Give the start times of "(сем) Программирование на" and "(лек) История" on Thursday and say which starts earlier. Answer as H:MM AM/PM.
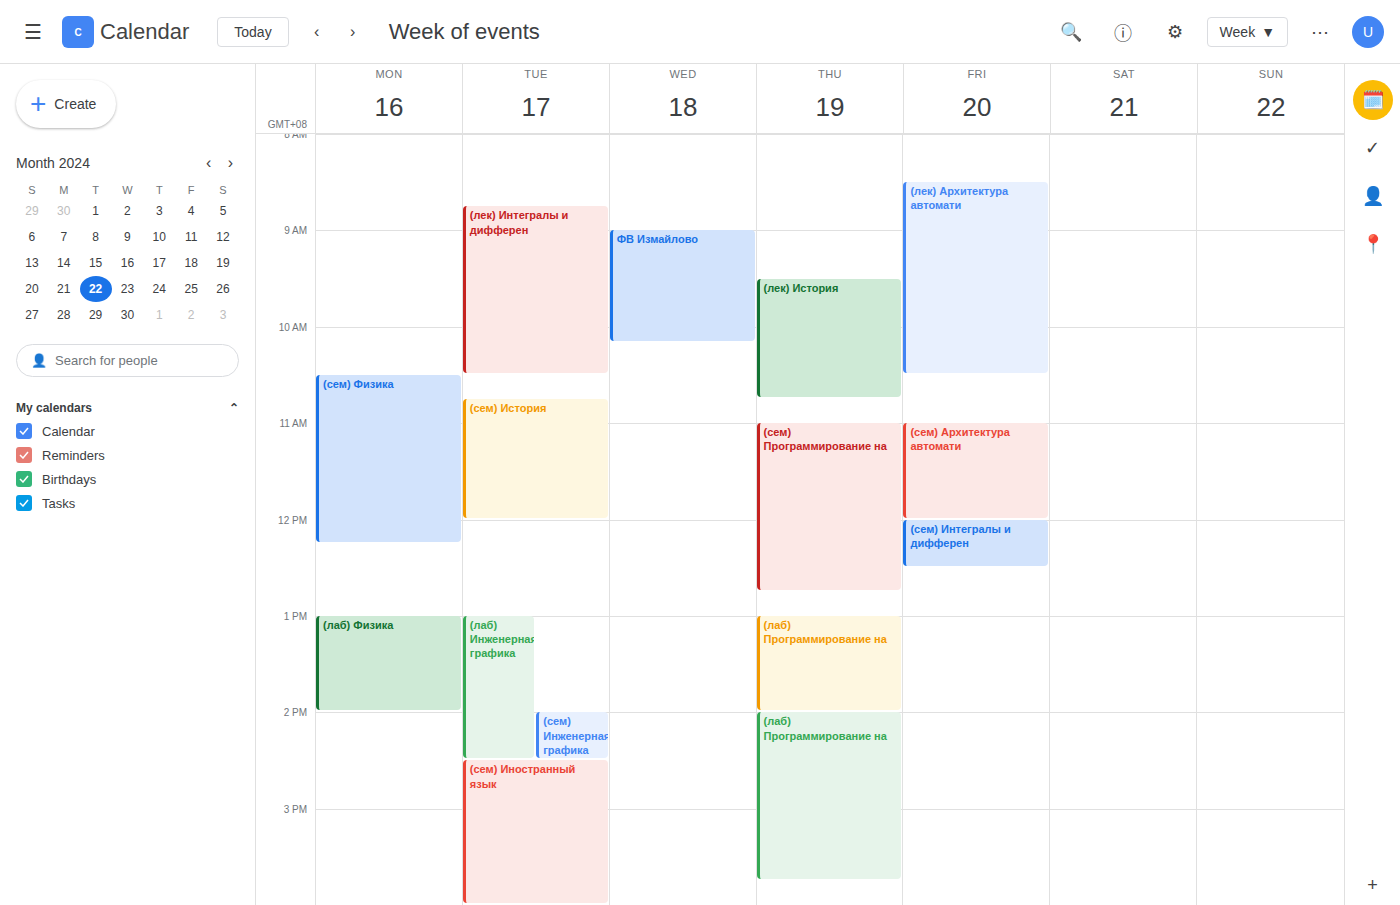
"(лек) История" 9:30 AM; "(сем) Программирование на" 11:00 AM.